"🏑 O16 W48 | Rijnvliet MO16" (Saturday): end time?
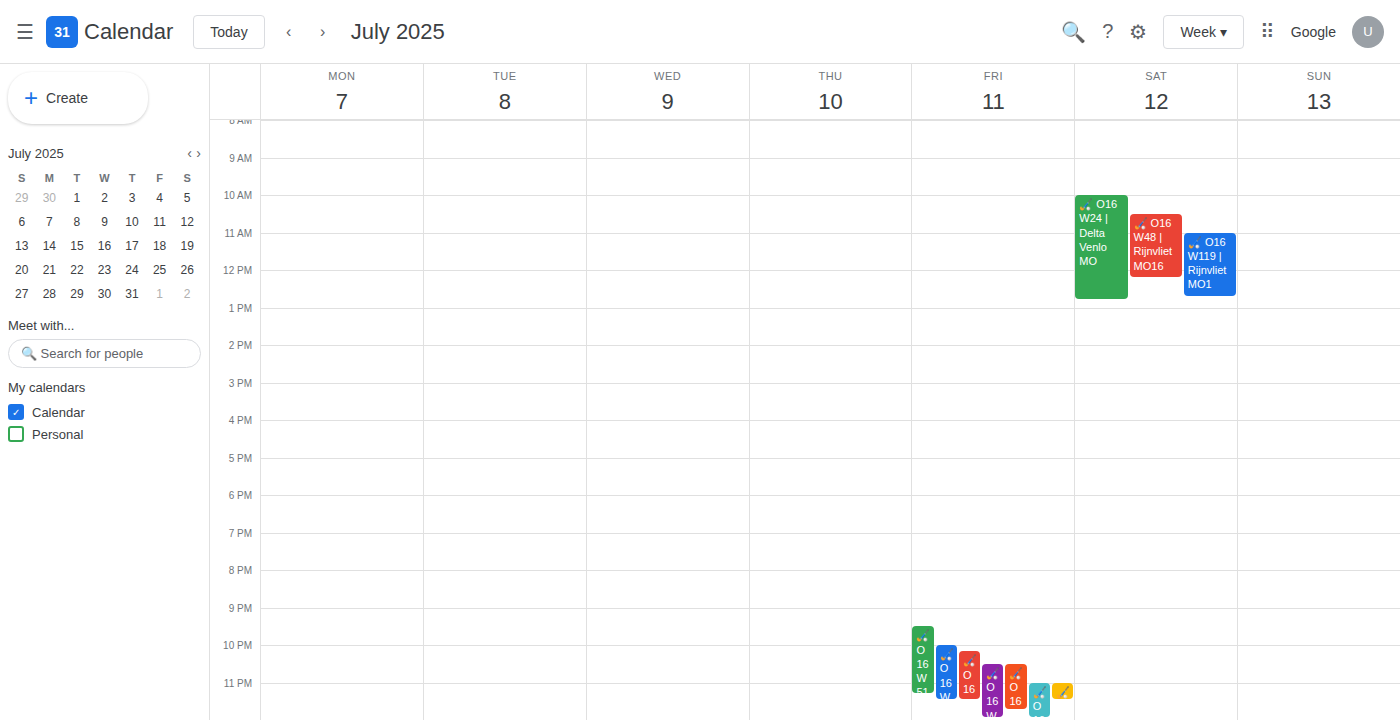
12:15 PM